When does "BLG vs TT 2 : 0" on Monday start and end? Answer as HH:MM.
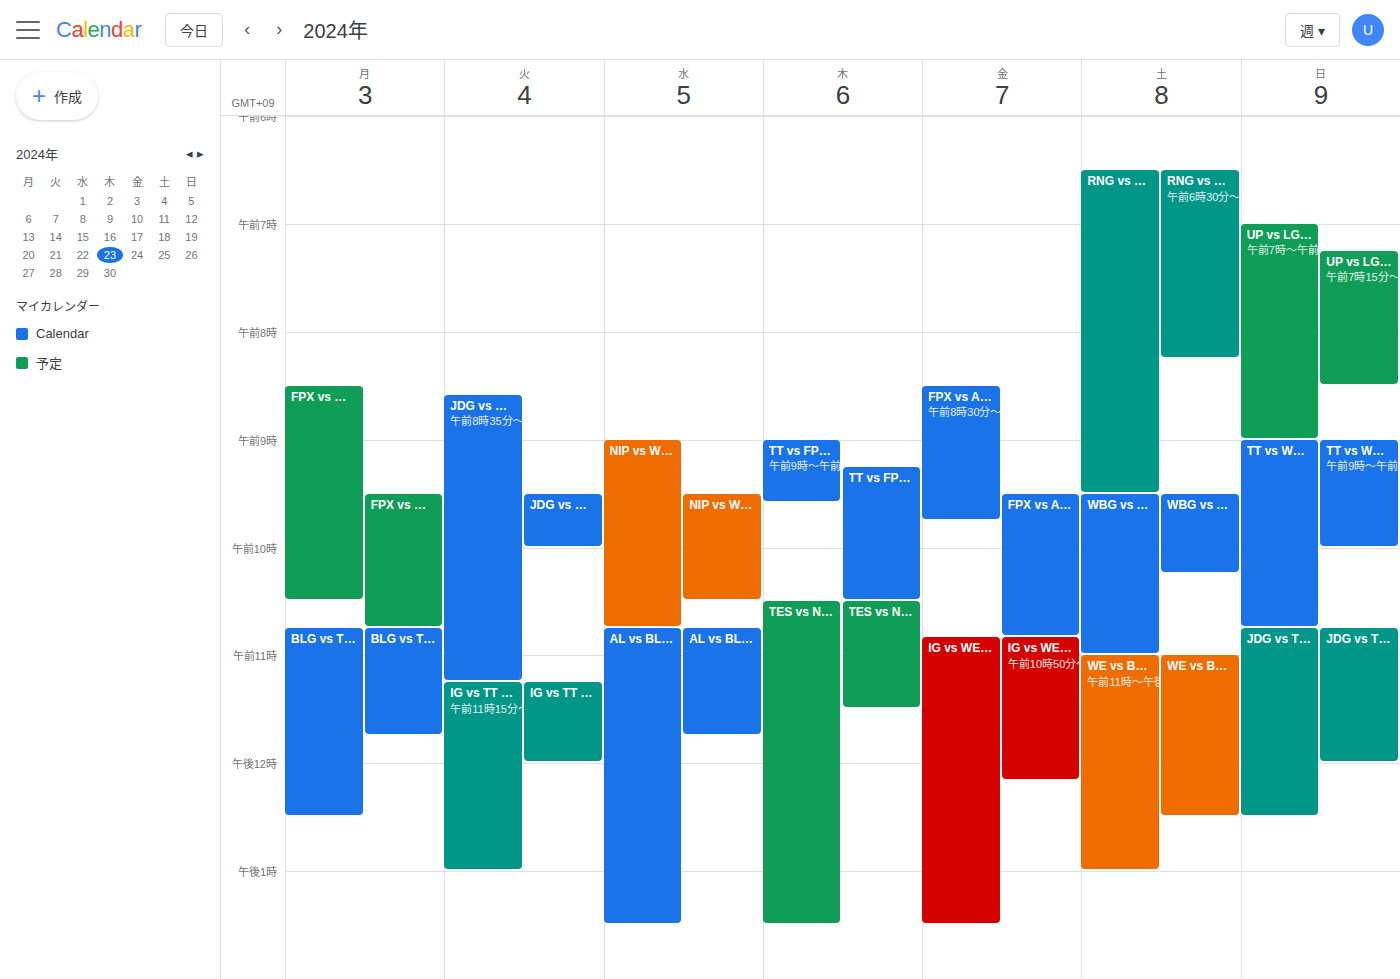
10:45 to 12:30